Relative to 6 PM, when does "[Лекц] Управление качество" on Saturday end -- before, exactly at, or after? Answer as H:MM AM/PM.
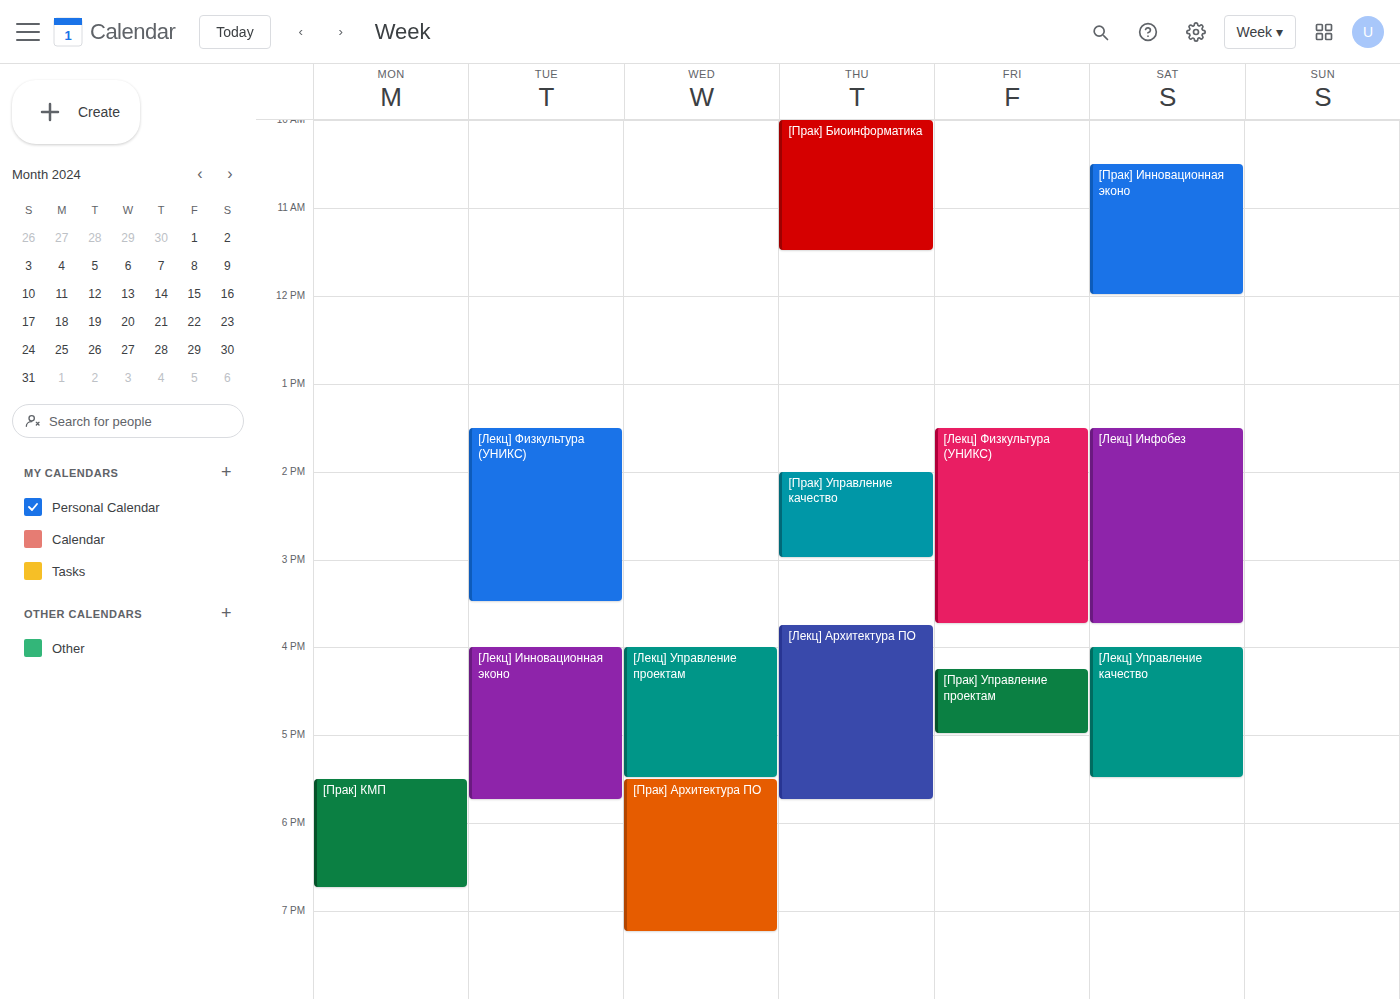
5:30 PM -- before 6 PM, 30 minutes above the 6 PM line.